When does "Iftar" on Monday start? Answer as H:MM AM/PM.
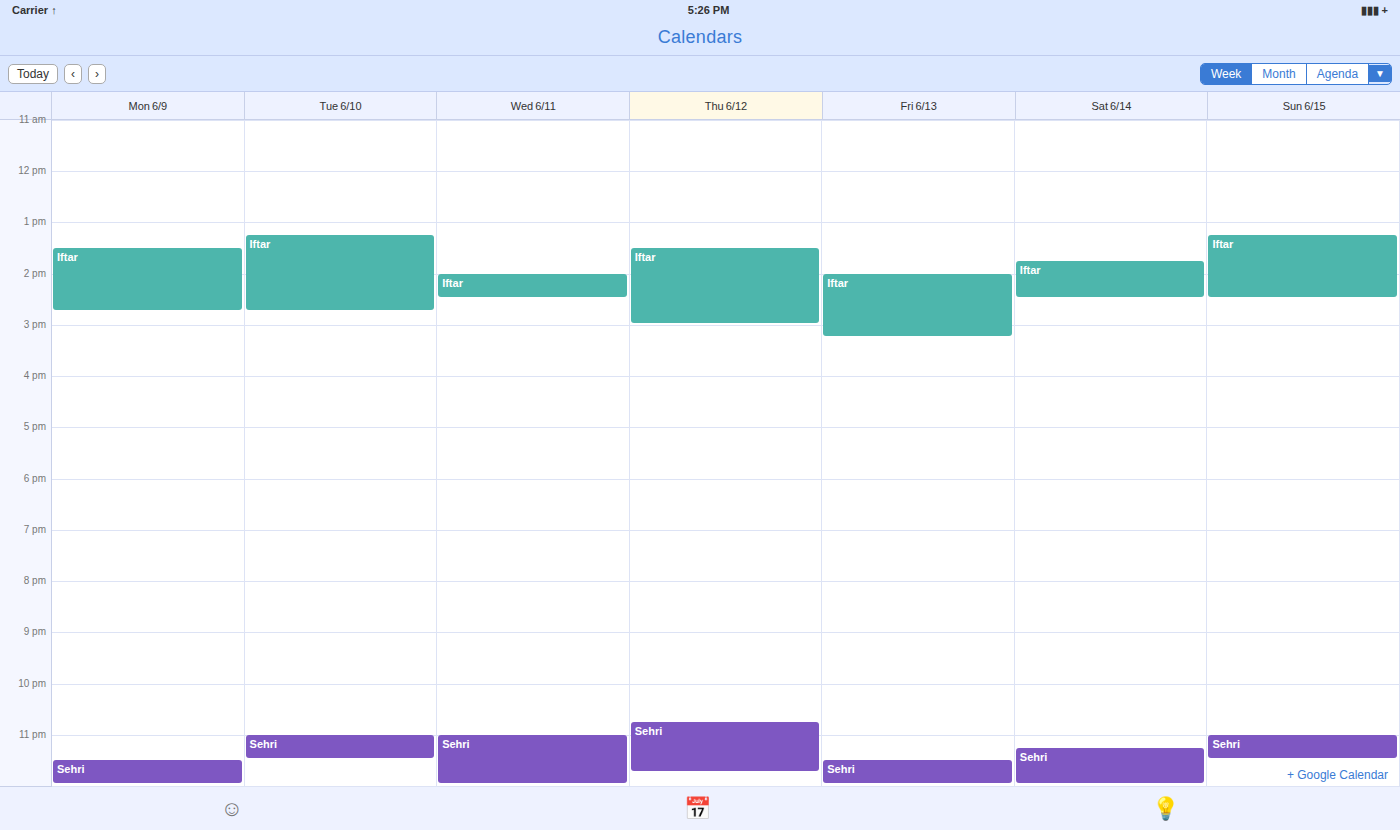
1:30 PM